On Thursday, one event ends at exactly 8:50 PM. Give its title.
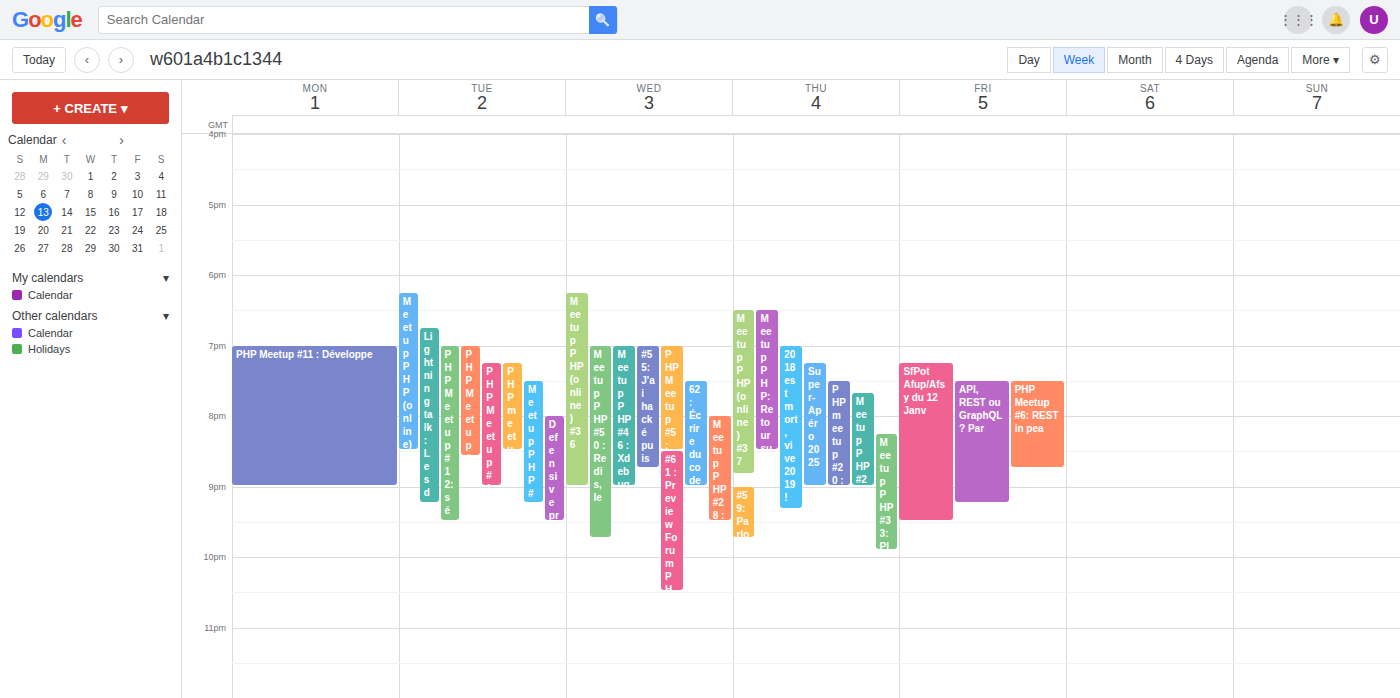
"Meetup PHP (online) #37"